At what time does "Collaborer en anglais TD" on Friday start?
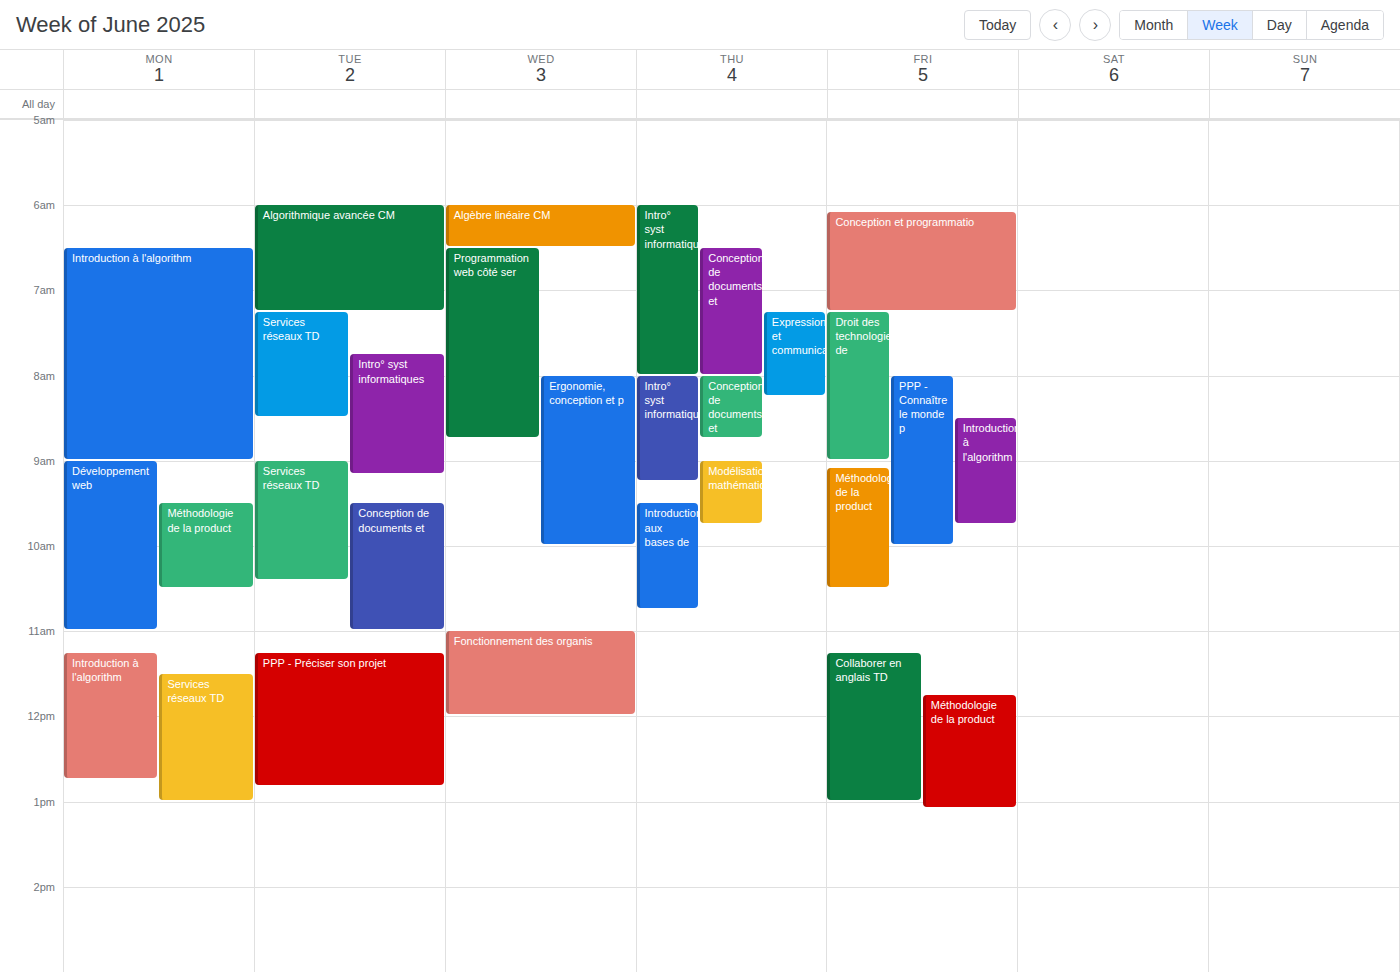
11:15 AM